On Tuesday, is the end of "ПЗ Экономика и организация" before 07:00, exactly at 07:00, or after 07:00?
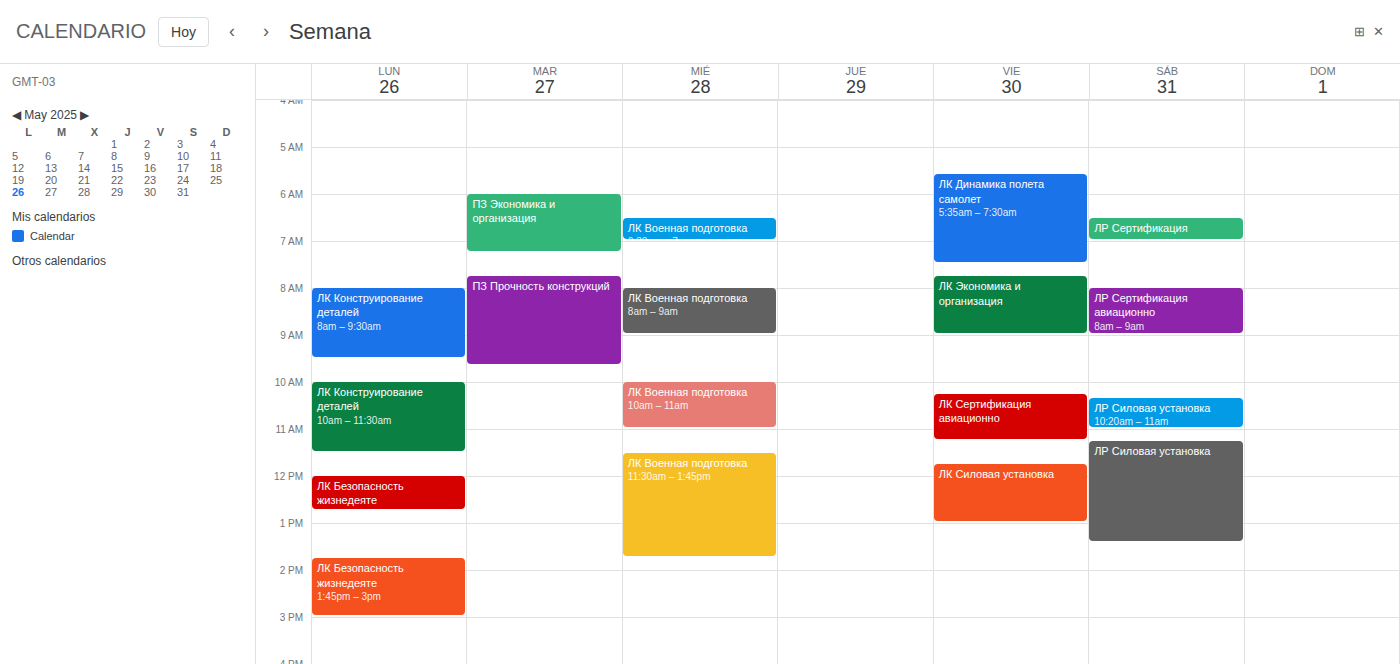
07:15 -- after 07:00, 15 minutes below the 07:00 line.